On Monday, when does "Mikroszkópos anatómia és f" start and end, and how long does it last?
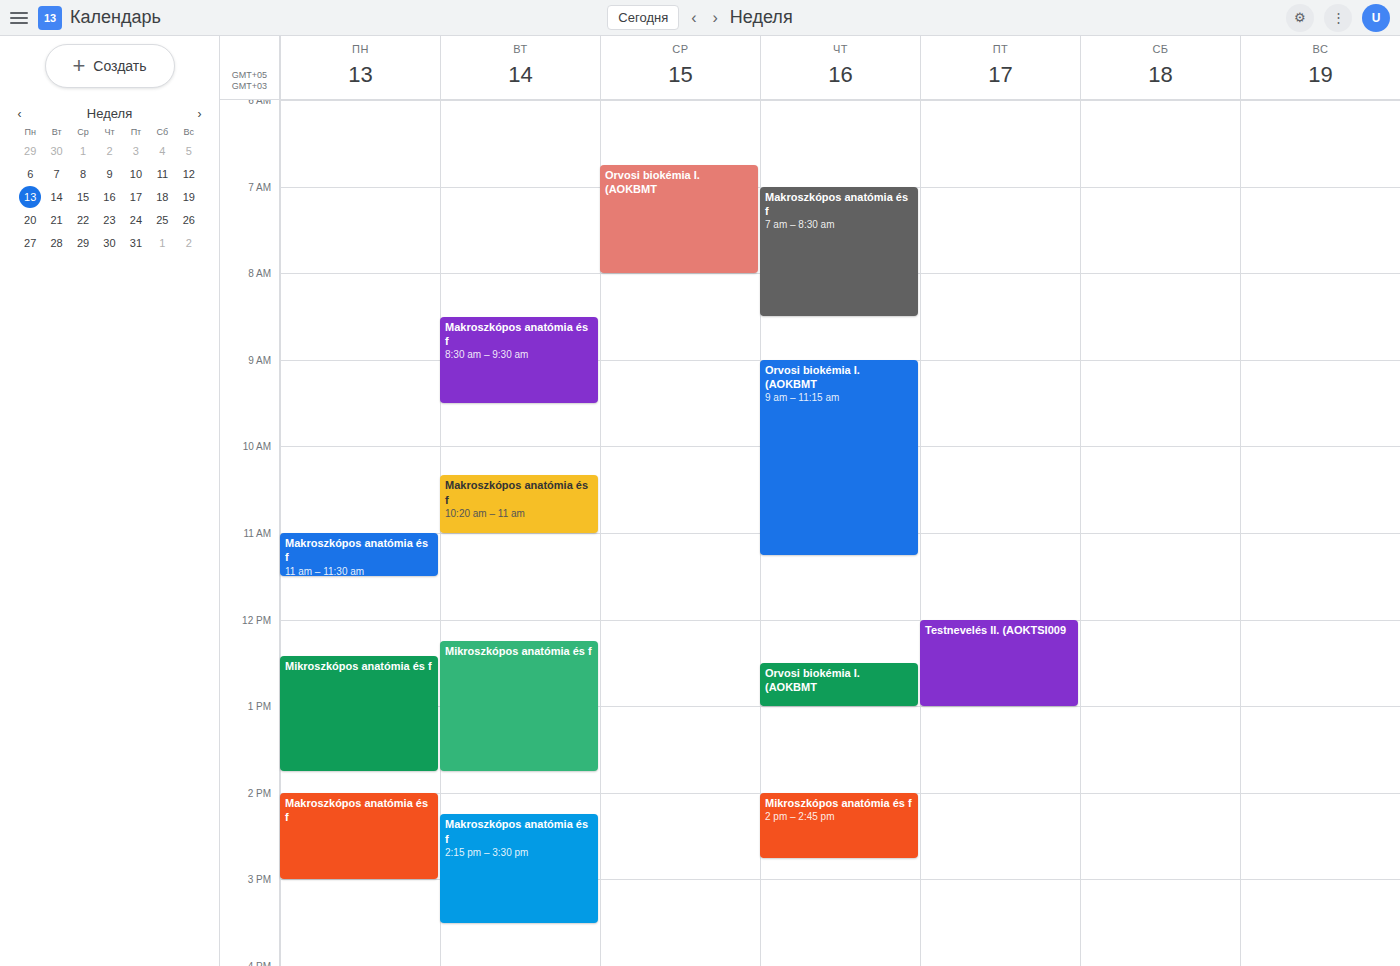
12:25 PM to 1:45 PM, 1 hour 20 minutes